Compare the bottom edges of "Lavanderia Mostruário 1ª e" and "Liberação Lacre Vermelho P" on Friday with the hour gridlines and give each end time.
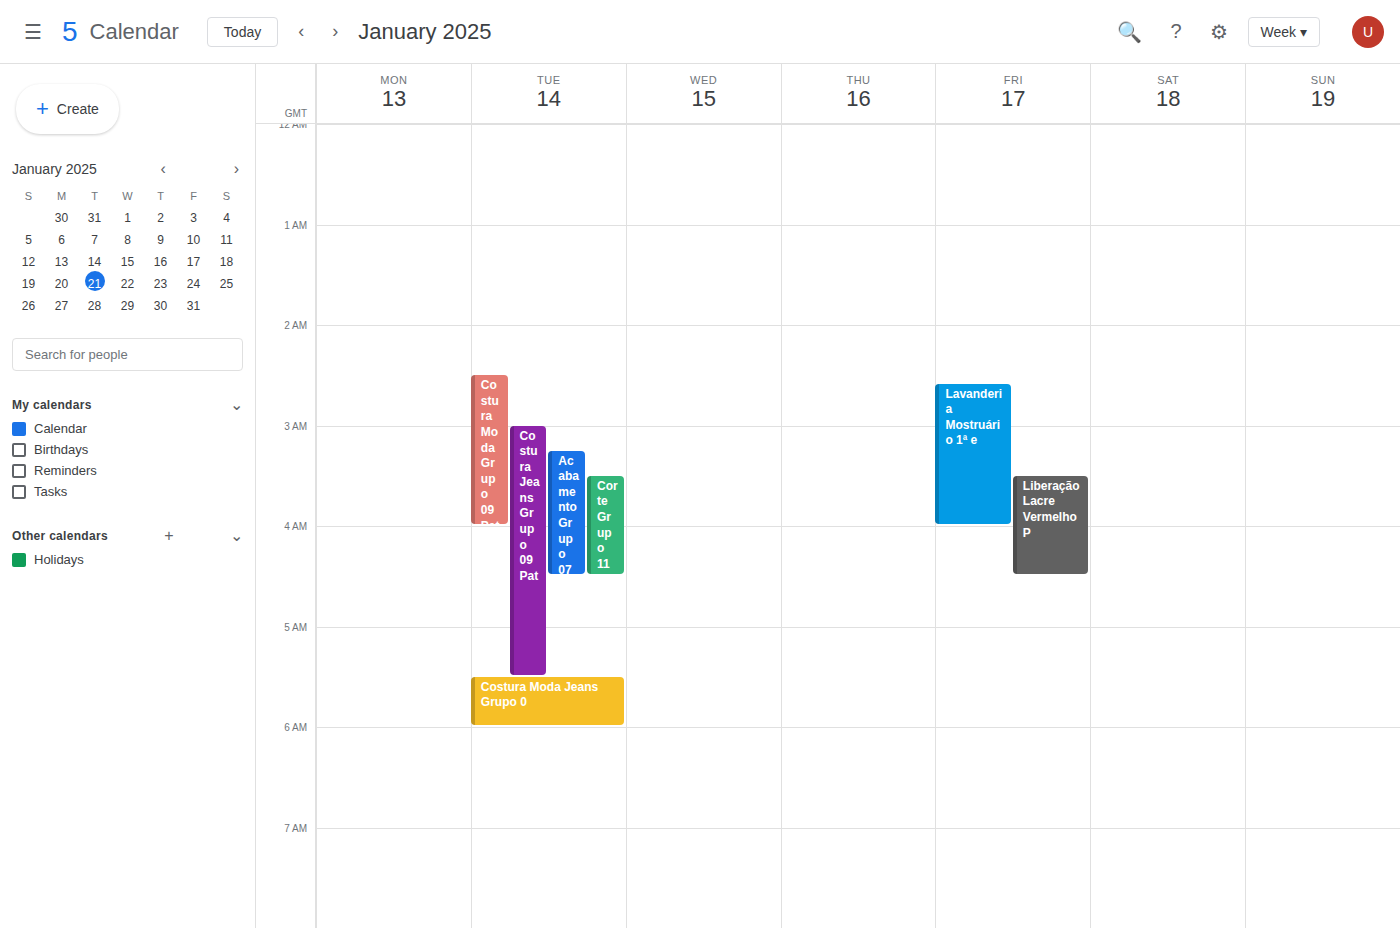
"Lavanderia Mostruário 1ª e": 4:00 AM, exactly on the 4 AM line. "Liberação Lacre Vermelho P": 4:30 AM, halfway between the 4 AM and 5 AM lines.